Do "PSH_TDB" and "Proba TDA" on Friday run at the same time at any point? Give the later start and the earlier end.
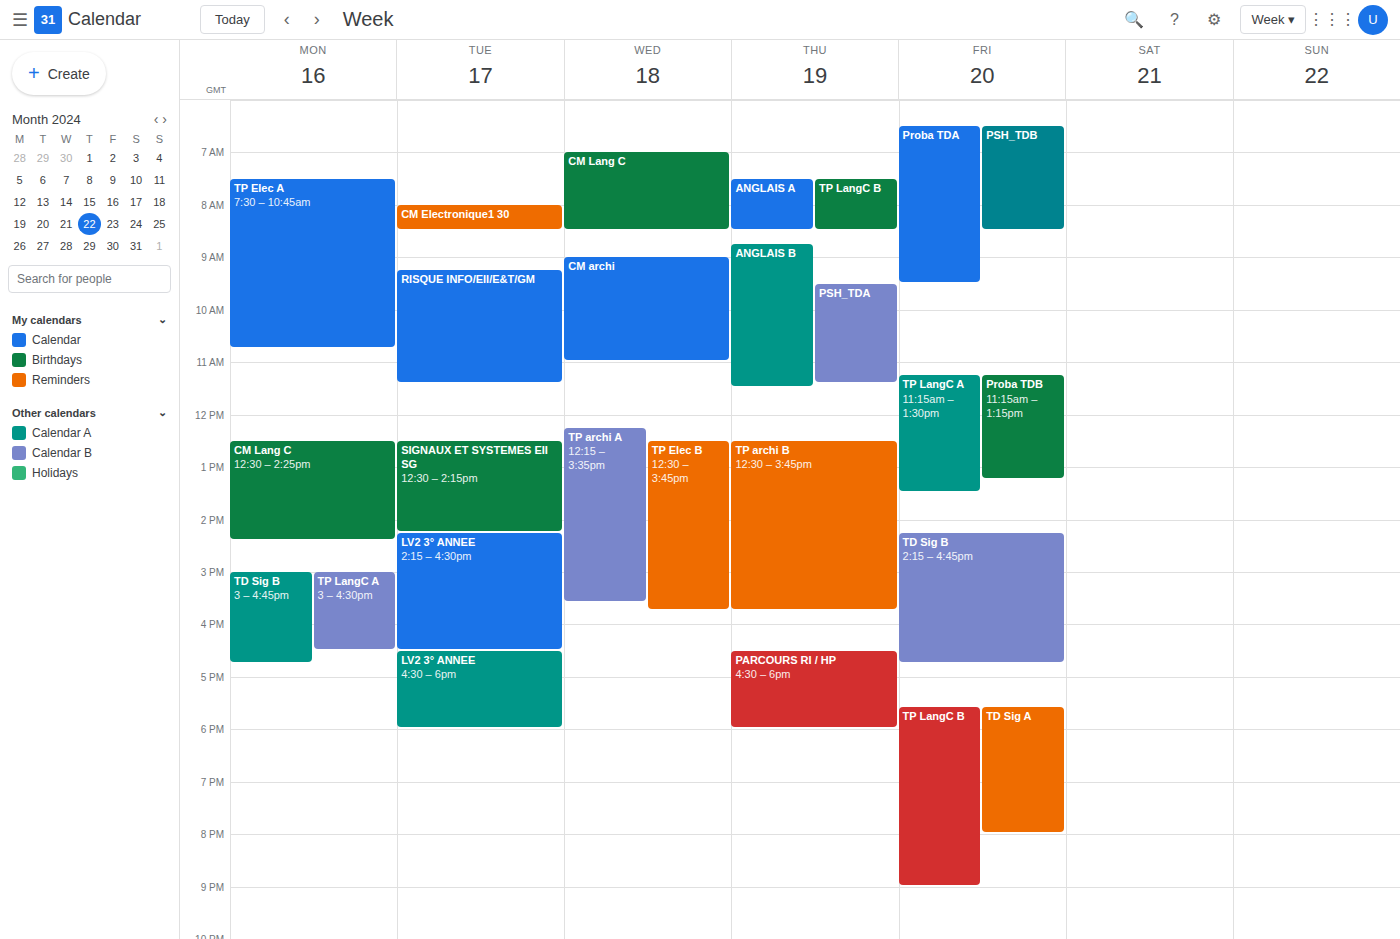
"PSH_TDB" runs 6:30 AM to 8:30 AM, inside "Proba TDA" -- they overlap.